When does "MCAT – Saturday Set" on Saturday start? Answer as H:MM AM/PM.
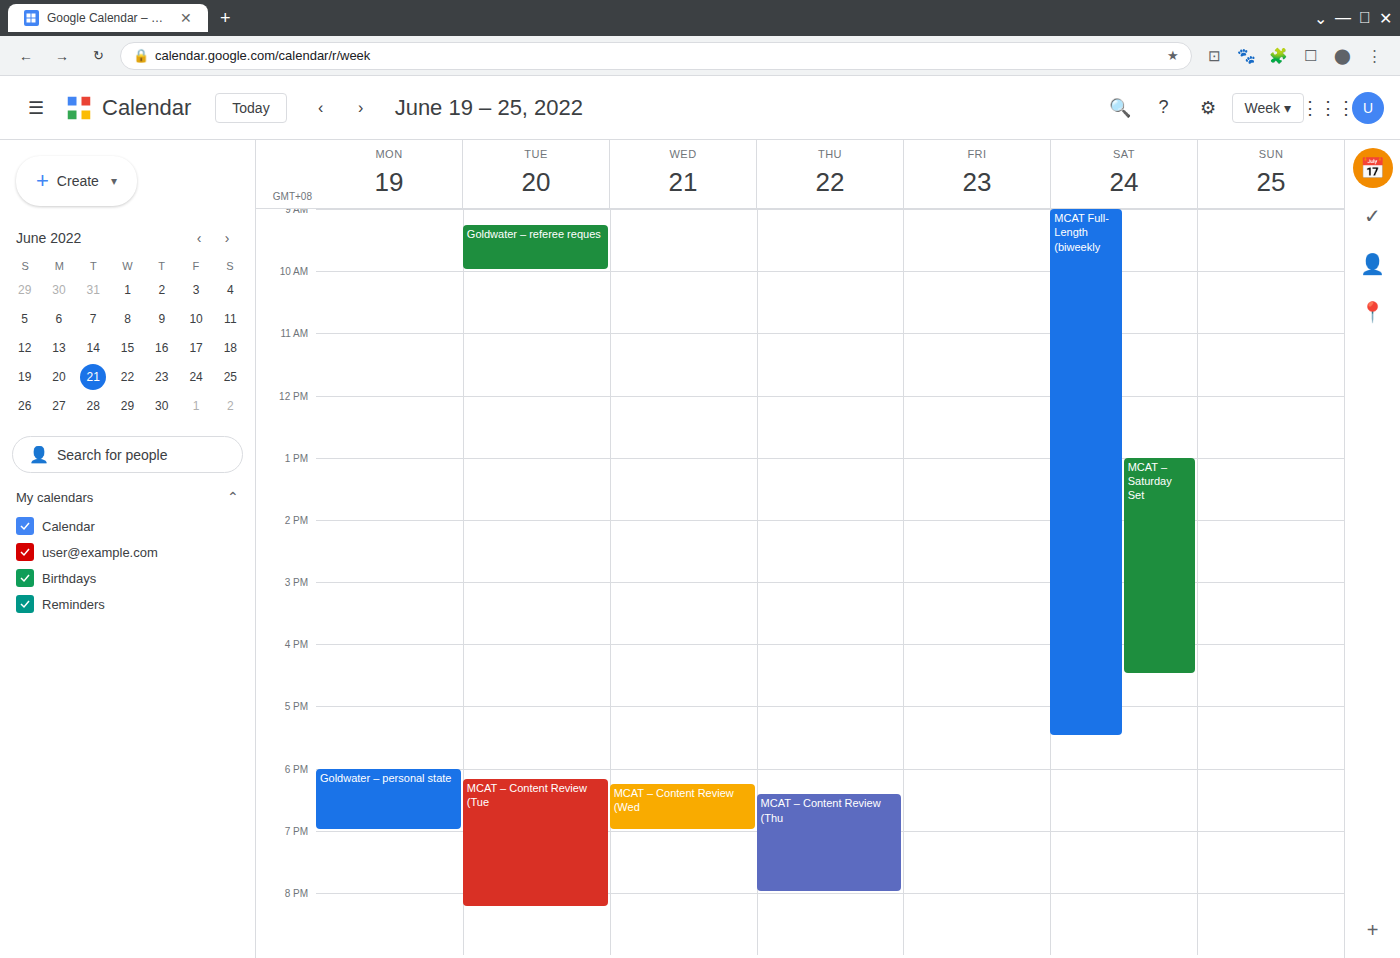
1:00 PM